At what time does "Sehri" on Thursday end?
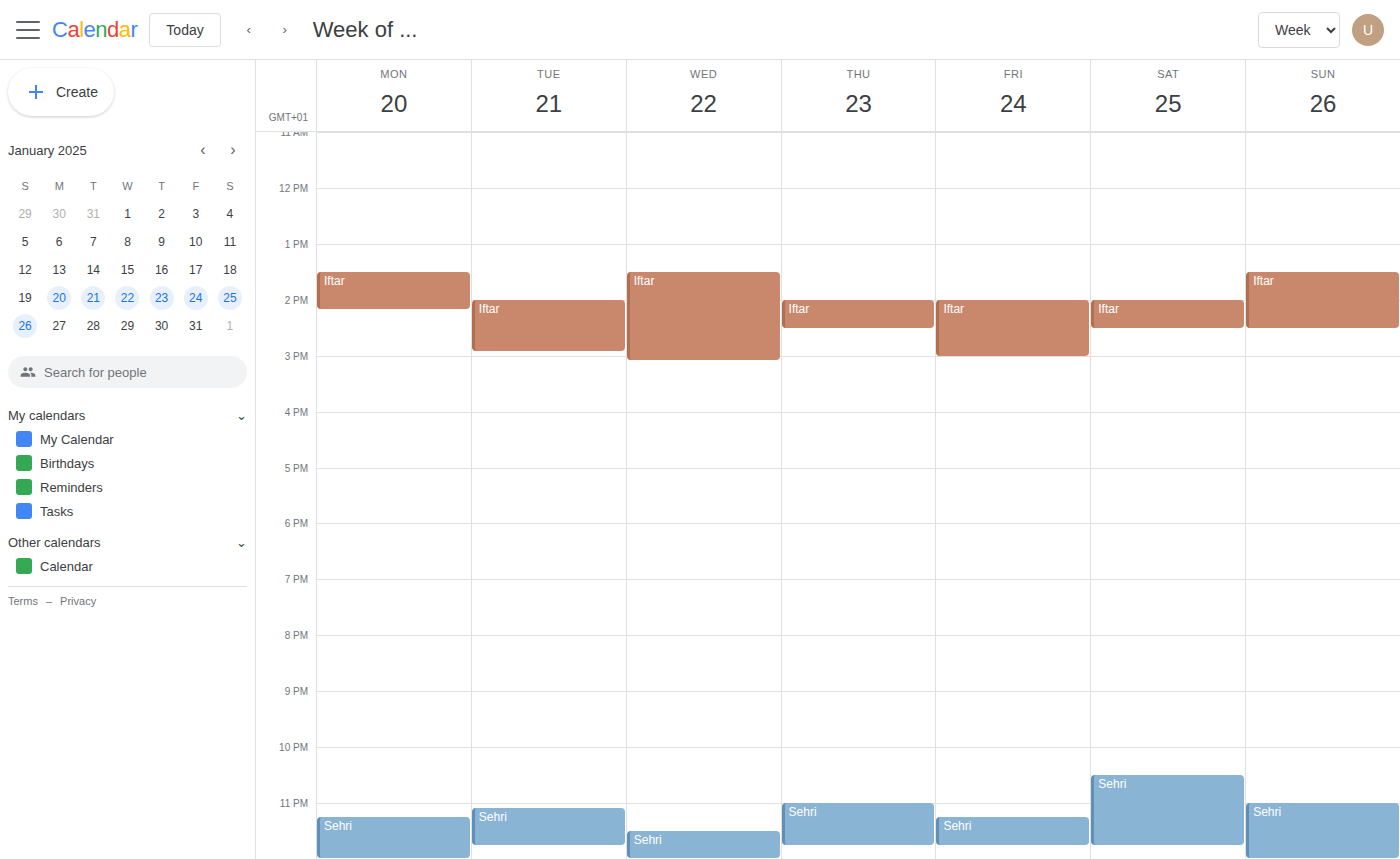
23:45